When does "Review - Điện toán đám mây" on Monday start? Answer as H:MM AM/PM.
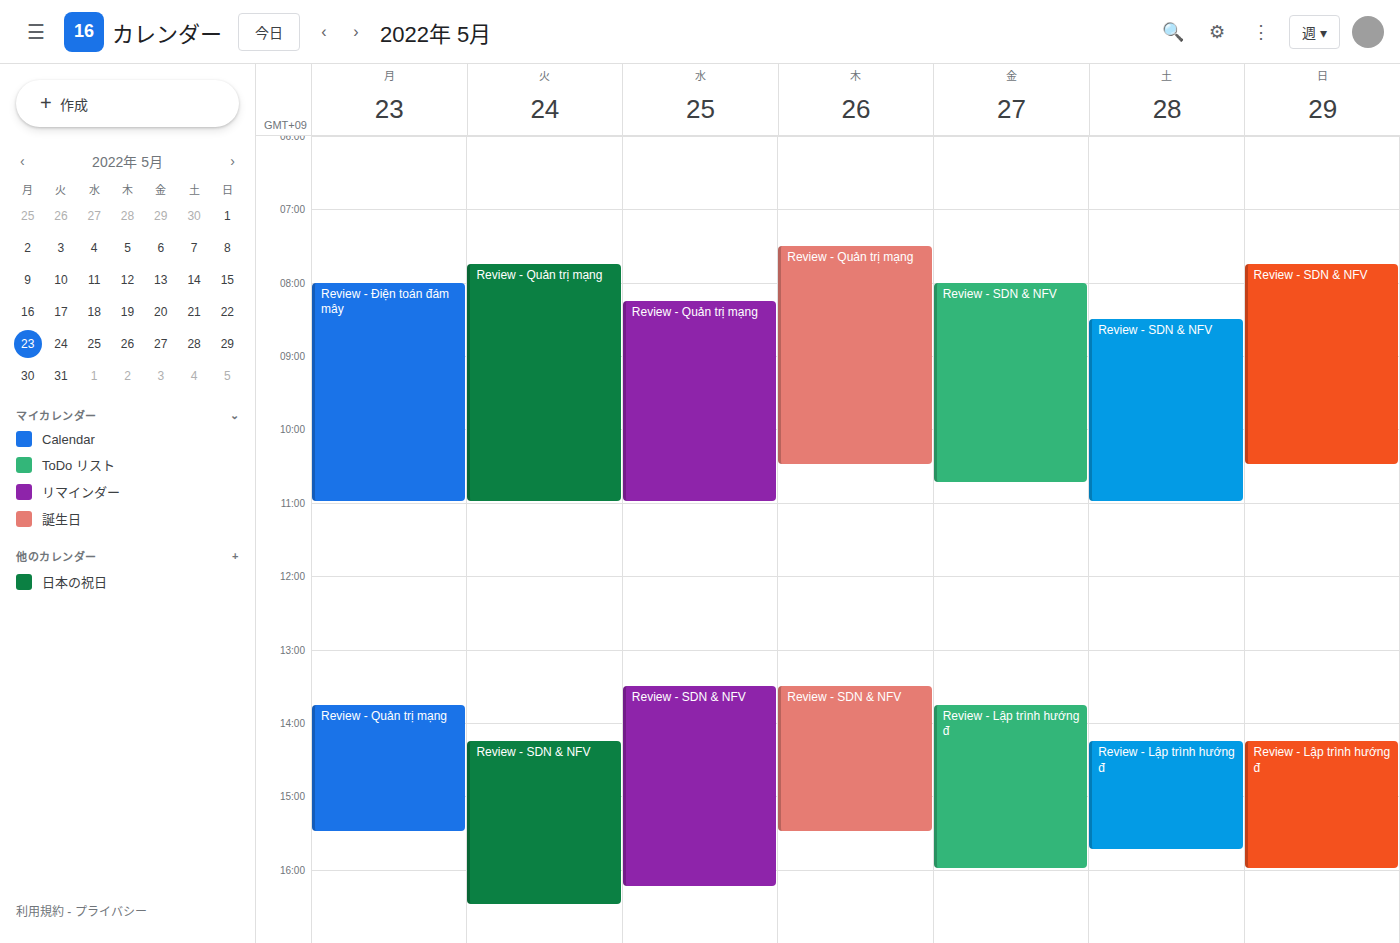
8:00 AM